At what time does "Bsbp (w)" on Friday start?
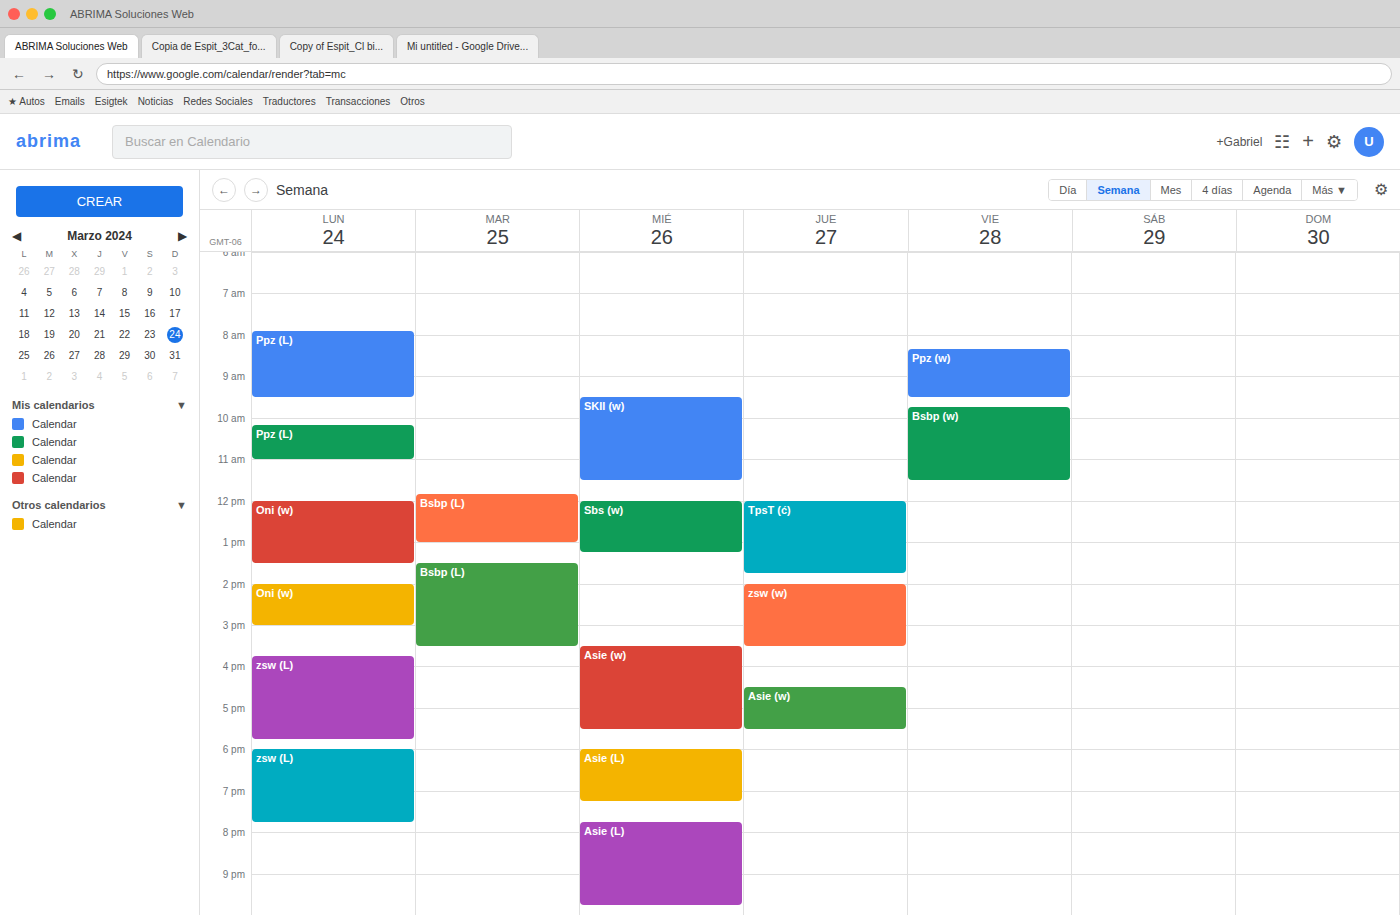
09:45